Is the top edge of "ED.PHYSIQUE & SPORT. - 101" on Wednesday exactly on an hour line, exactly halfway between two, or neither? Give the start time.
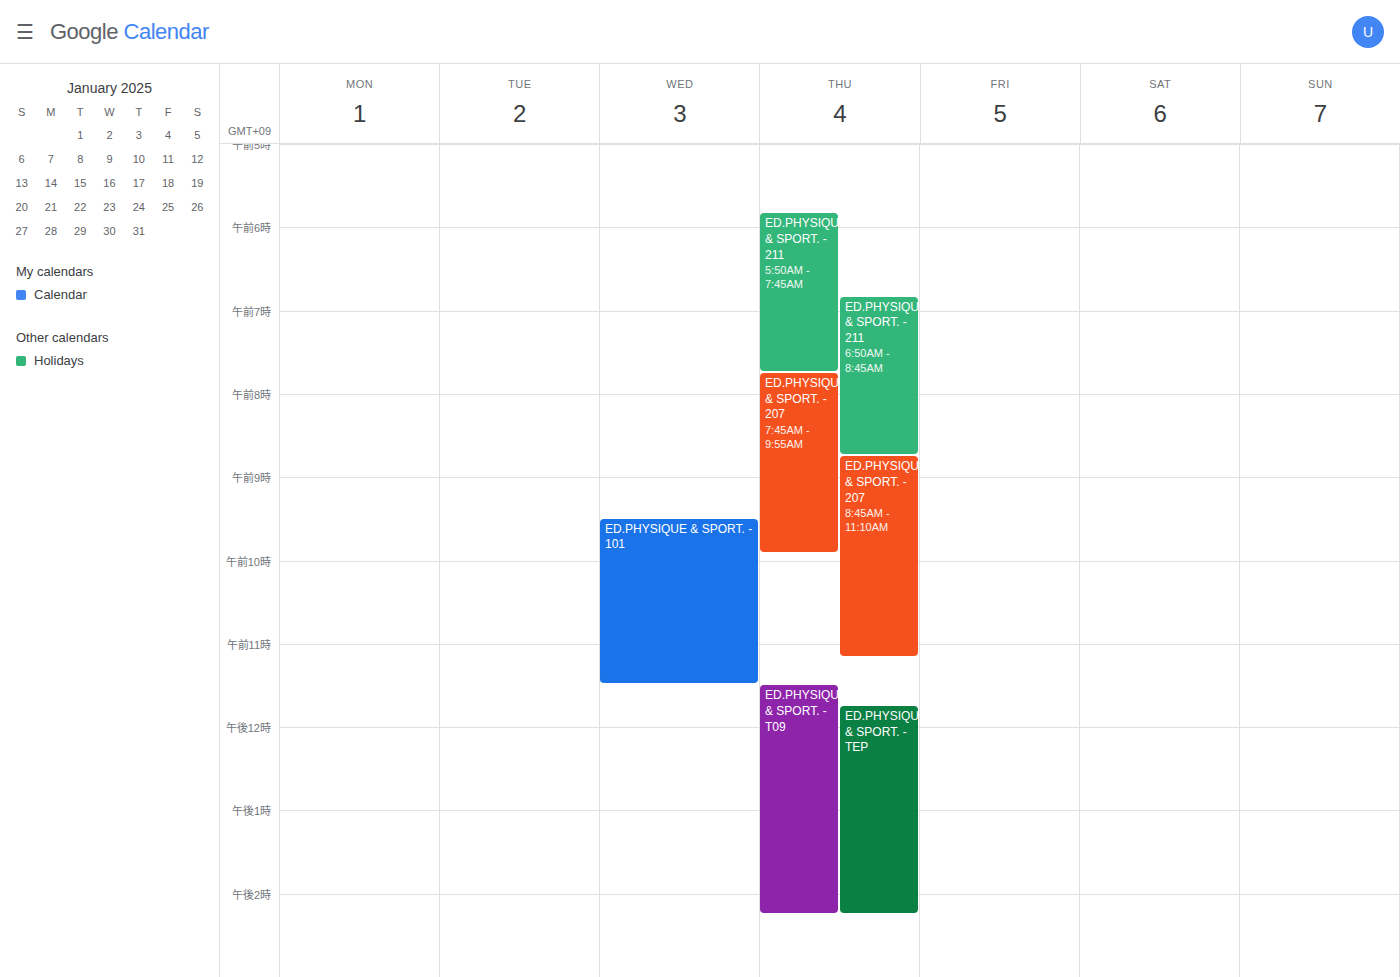
9:30 AM -- halfway between the 9 AM and 10 AM lines.